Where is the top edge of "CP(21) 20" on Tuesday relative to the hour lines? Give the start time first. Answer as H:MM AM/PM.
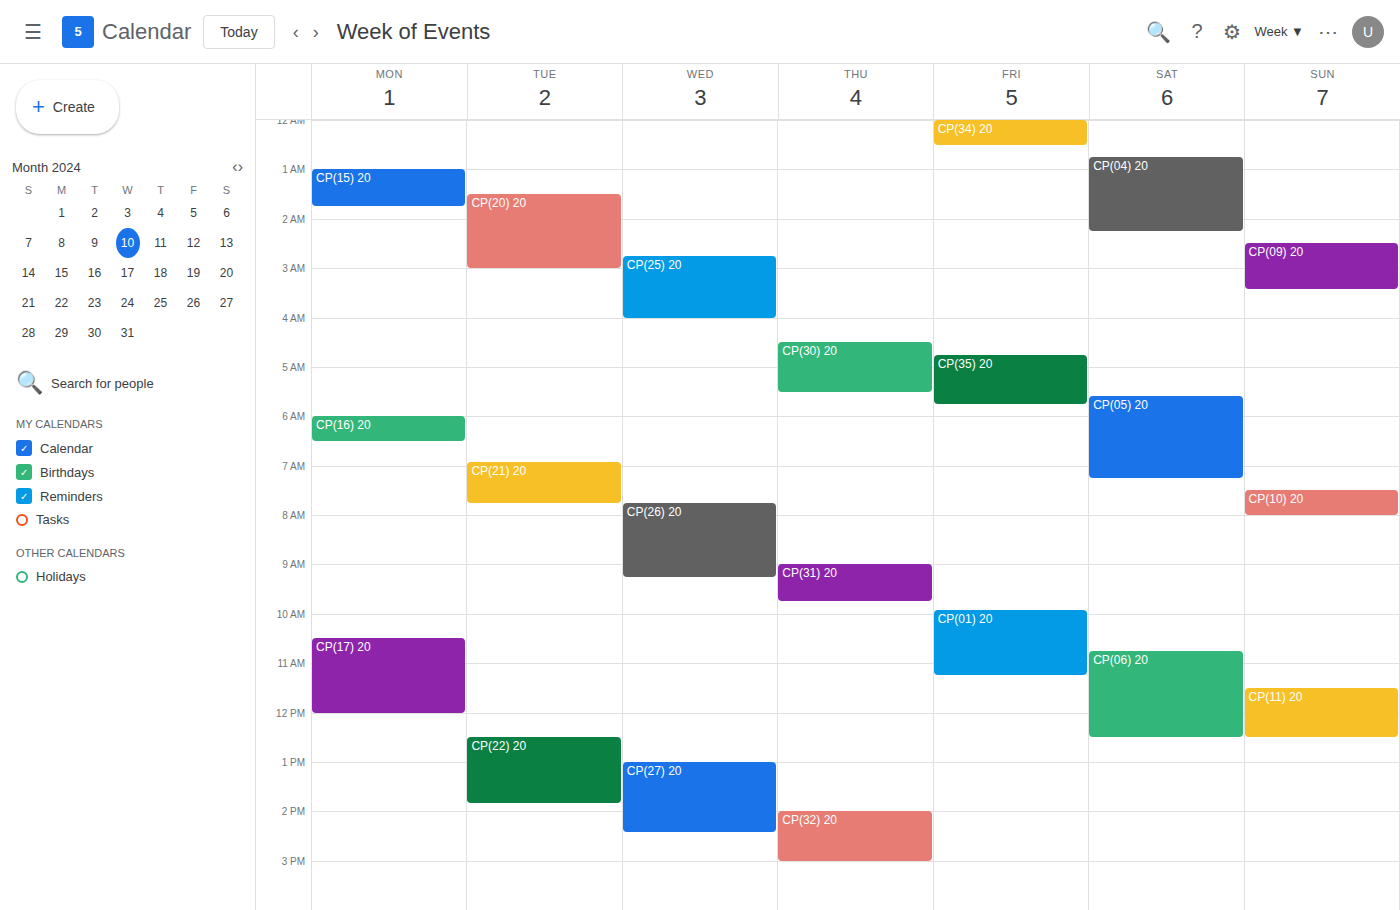
6:55 AM -- neither: 55 minutes below the 6 AM line and 5 minutes above the 7 AM line.